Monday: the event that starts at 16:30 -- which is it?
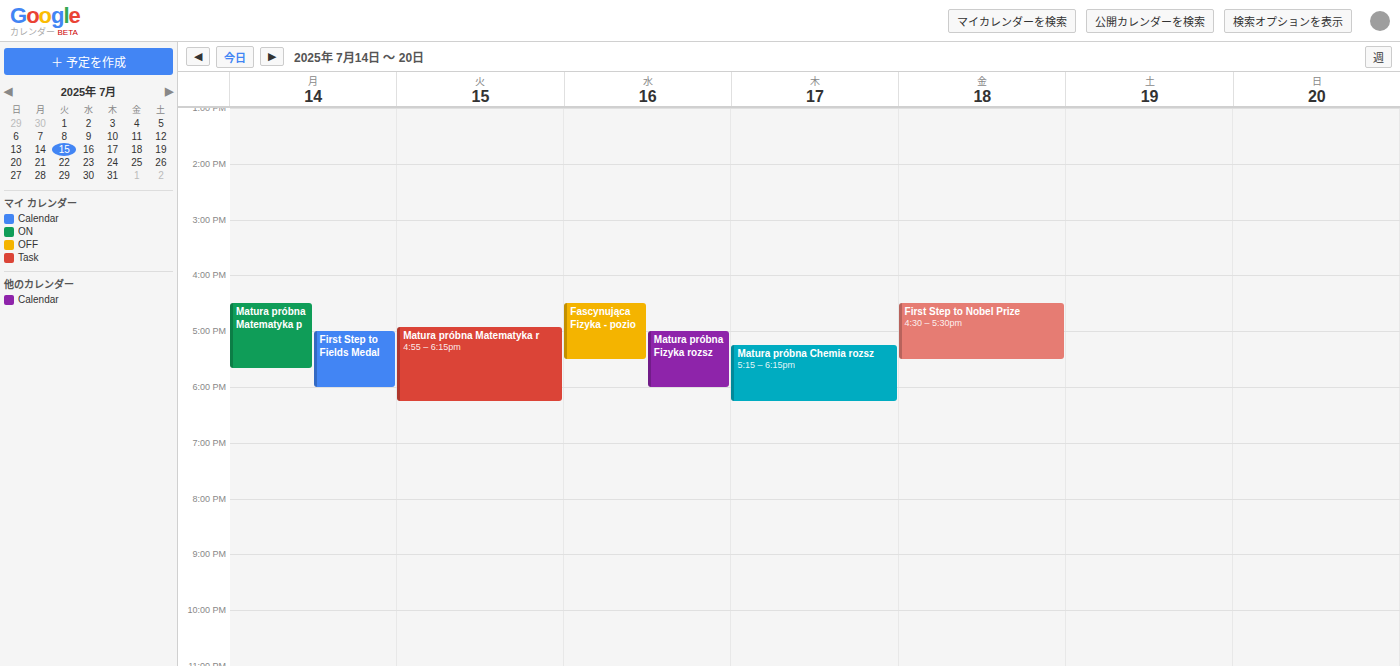
"Matura próbna Matematyka p"